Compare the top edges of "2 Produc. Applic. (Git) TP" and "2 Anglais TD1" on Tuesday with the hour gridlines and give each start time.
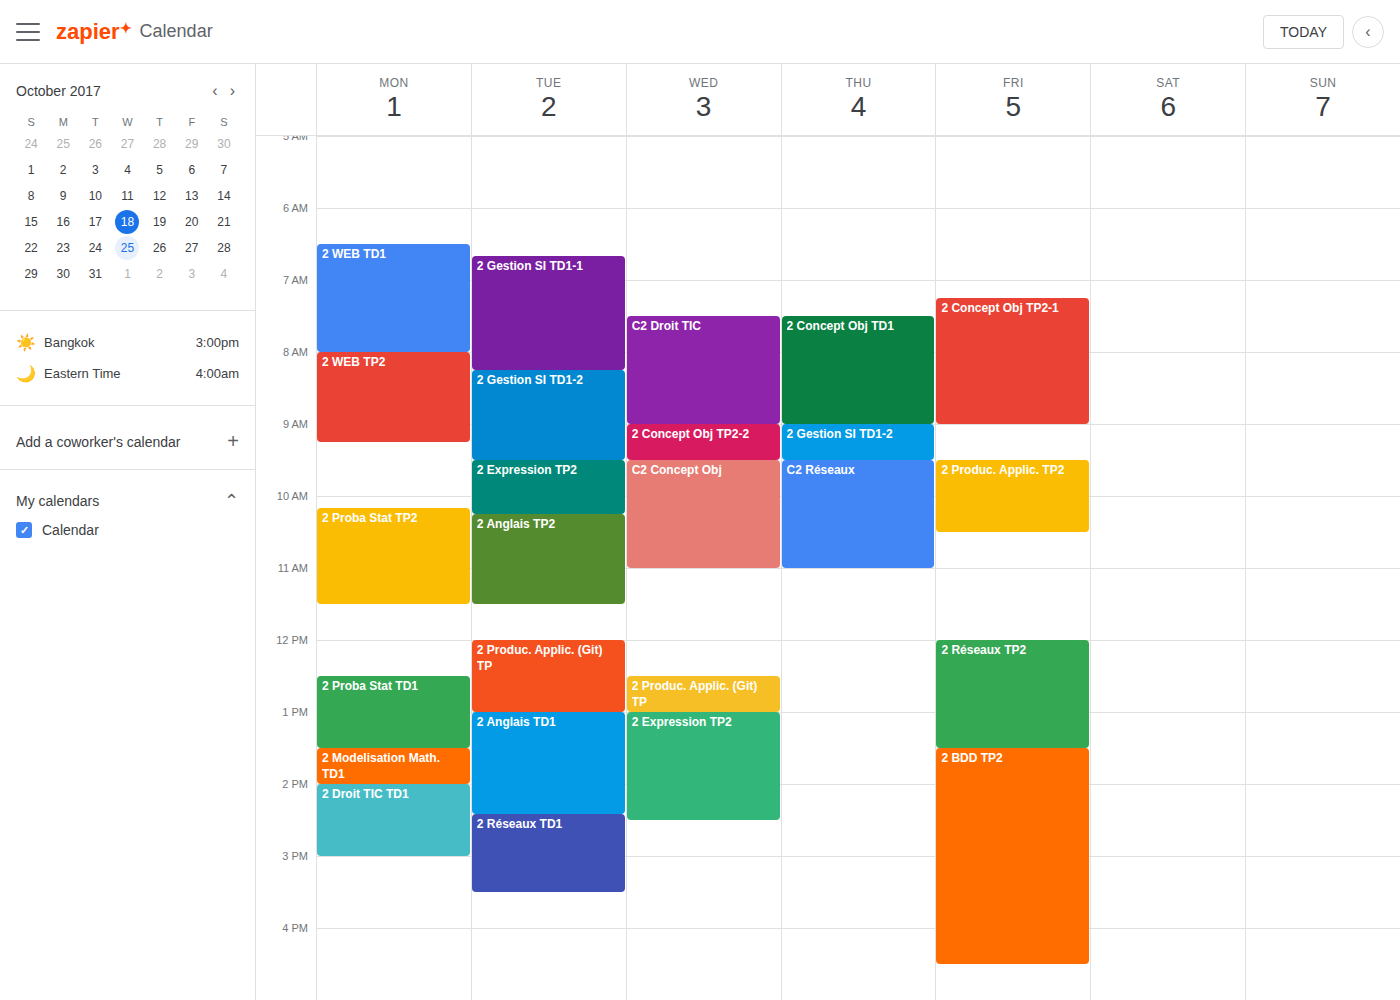
"2 Produc. Applic. (Git) TP": 12:00, exactly on the 12:00 line. "2 Anglais TD1": 13:00, exactly on the 13:00 line.